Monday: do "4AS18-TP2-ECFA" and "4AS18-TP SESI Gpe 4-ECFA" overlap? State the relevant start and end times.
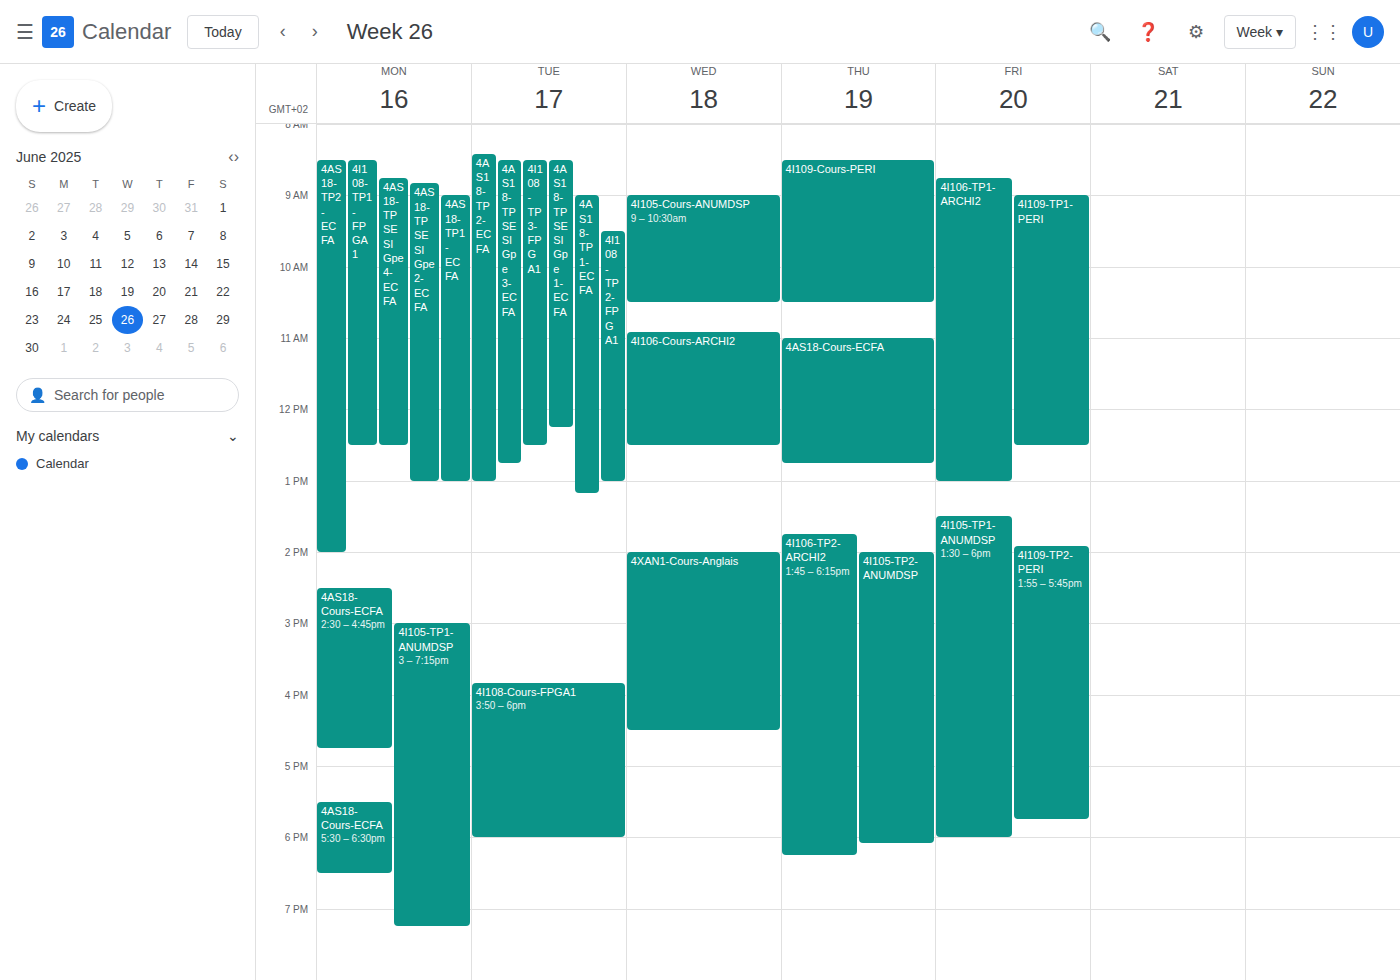
"4AS18-TP SESI Gpe 4-ECFA" runs 8:45 AM to 12:30 PM, inside "4AS18-TP2-ECFA" -- they overlap.